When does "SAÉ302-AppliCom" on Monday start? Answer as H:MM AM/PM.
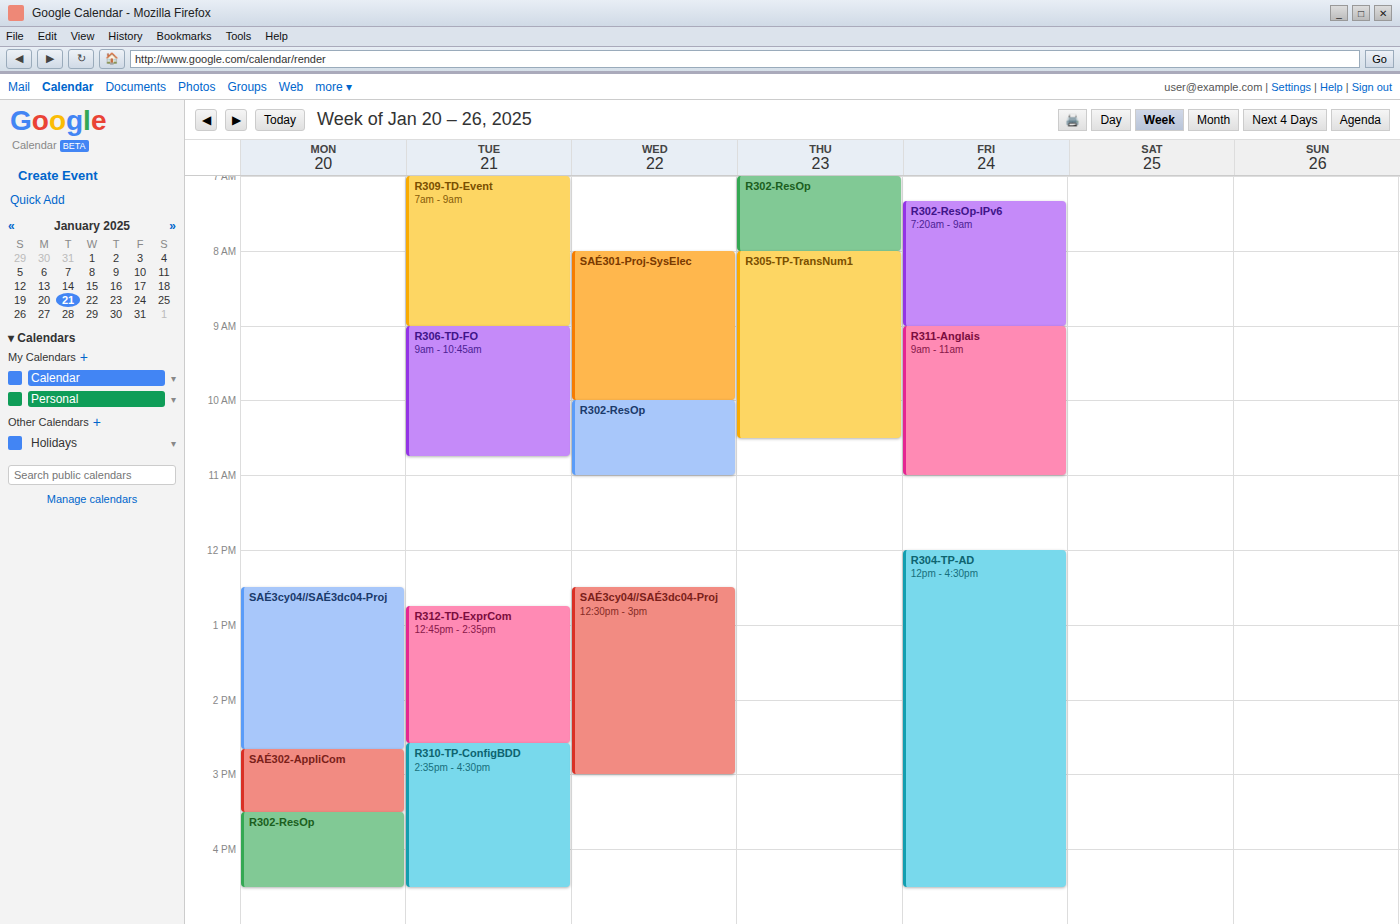
2:40 PM